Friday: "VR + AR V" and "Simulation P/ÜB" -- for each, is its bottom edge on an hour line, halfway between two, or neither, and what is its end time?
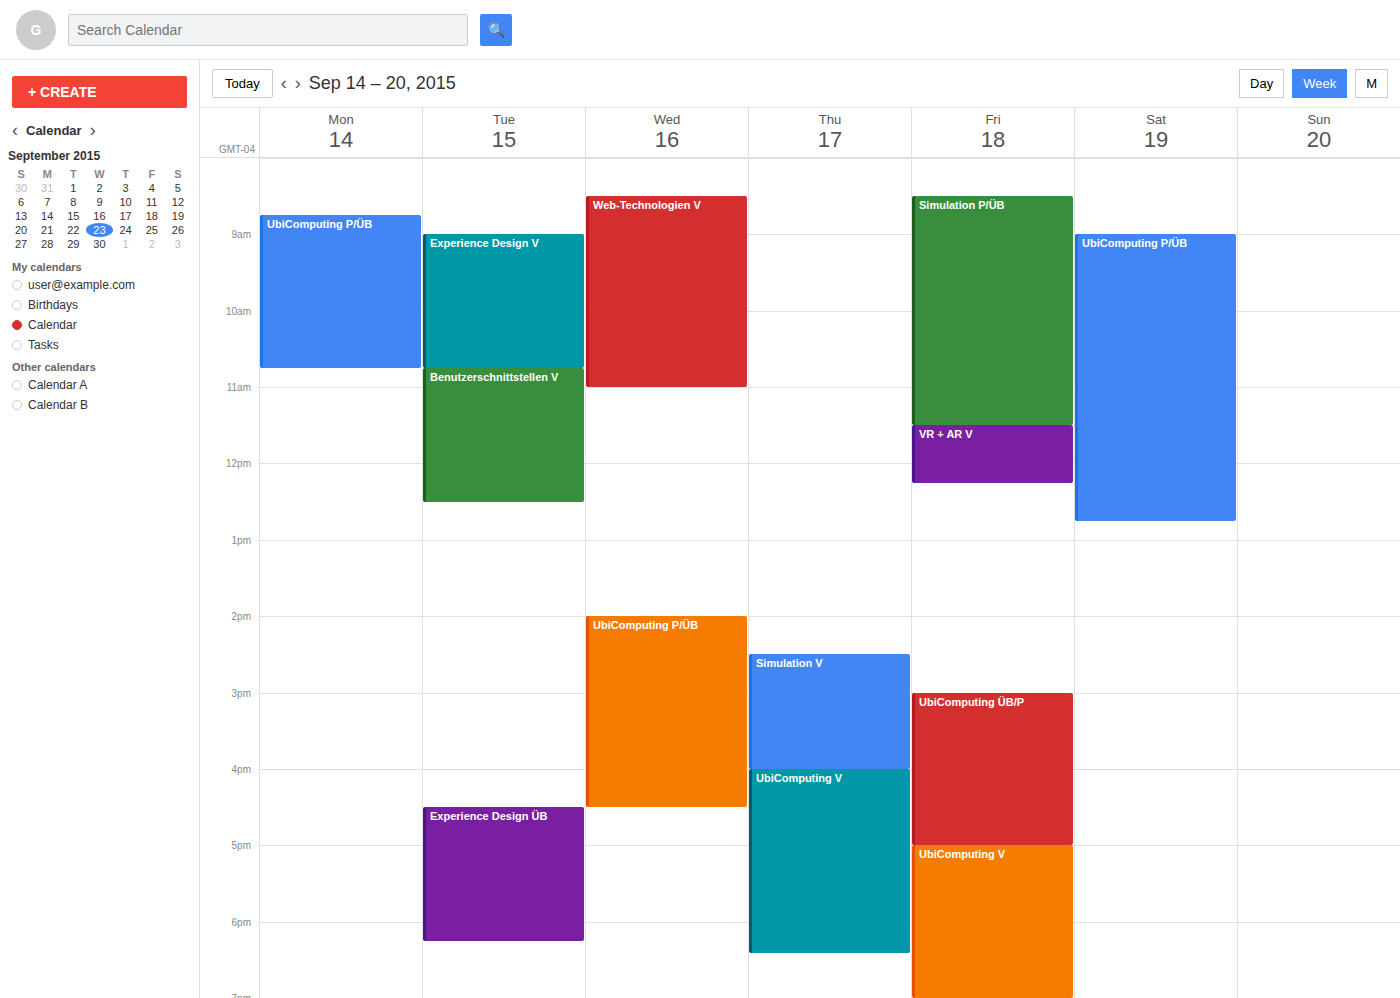
"VR + AR V": 12:15 PM, neither: a quarter of the way from the 12 PM line to the 1 PM line. "Simulation P/ÜB": 11:30 AM, halfway between the 11 AM and 12 PM lines.